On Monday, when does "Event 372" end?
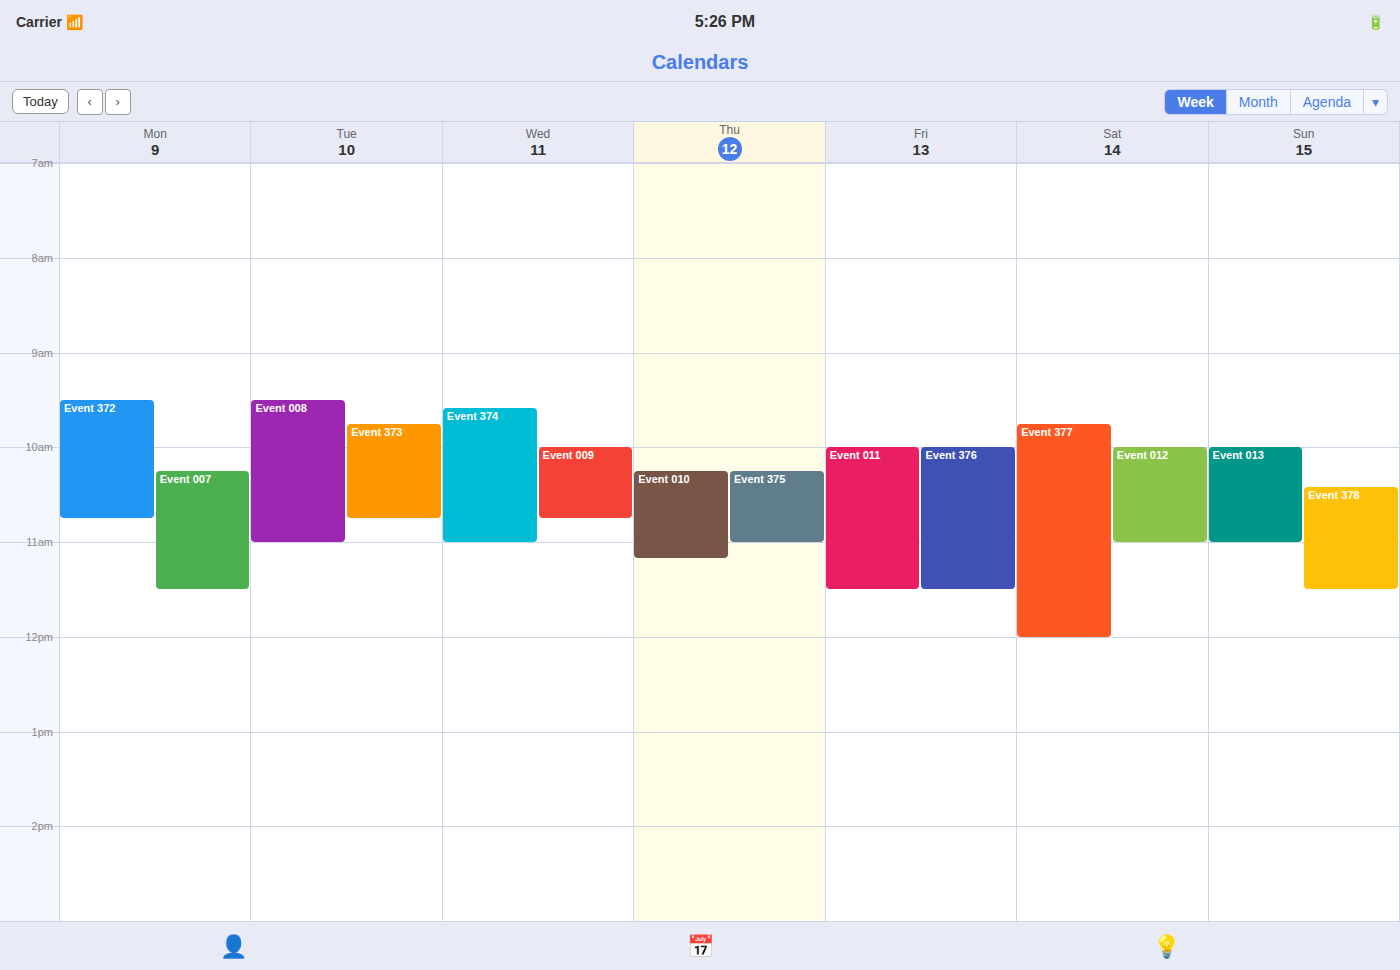
10:45 AM